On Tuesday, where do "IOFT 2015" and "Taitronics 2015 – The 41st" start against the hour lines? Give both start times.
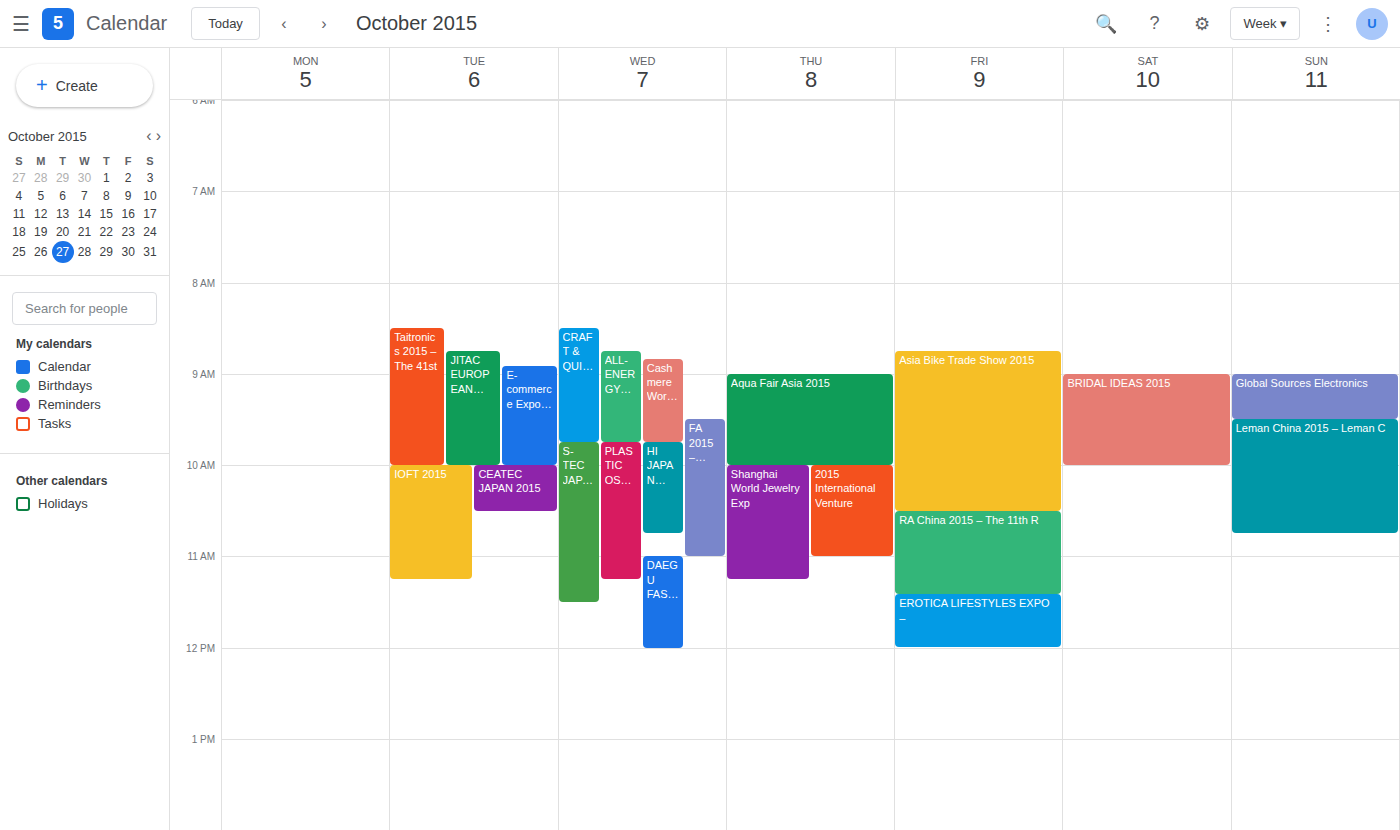
"IOFT 2015": 10:00 AM, exactly on the 10 AM line. "Taitronics 2015 – The 41st": 8:30 AM, halfway between the 8 AM and 9 AM lines.